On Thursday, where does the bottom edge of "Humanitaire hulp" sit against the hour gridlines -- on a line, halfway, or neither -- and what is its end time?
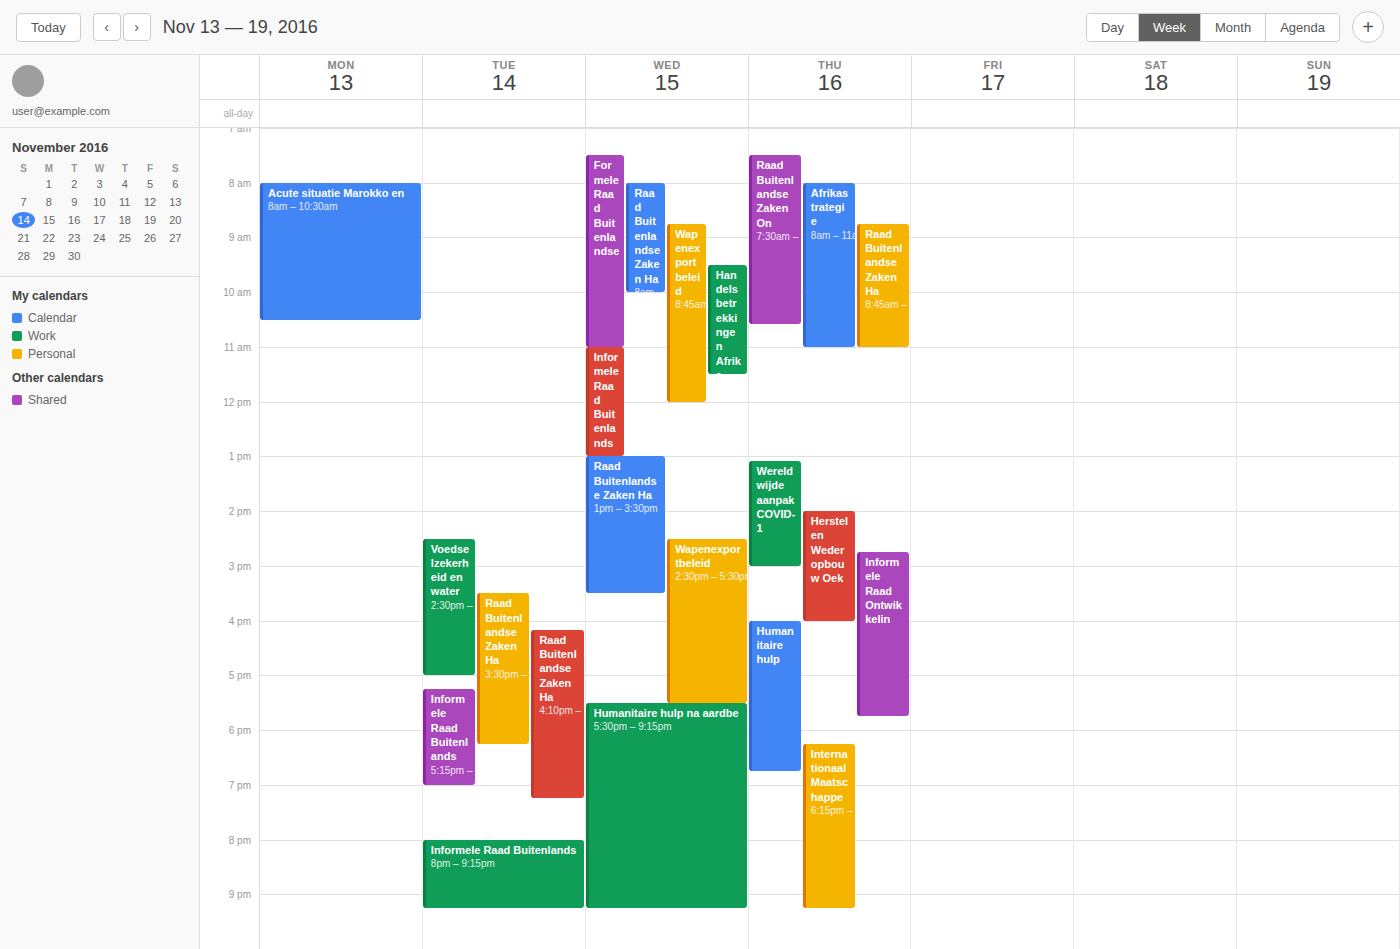
18:45 -- neither: three quarters of the way from the 18:00 line to the 19:00 line.